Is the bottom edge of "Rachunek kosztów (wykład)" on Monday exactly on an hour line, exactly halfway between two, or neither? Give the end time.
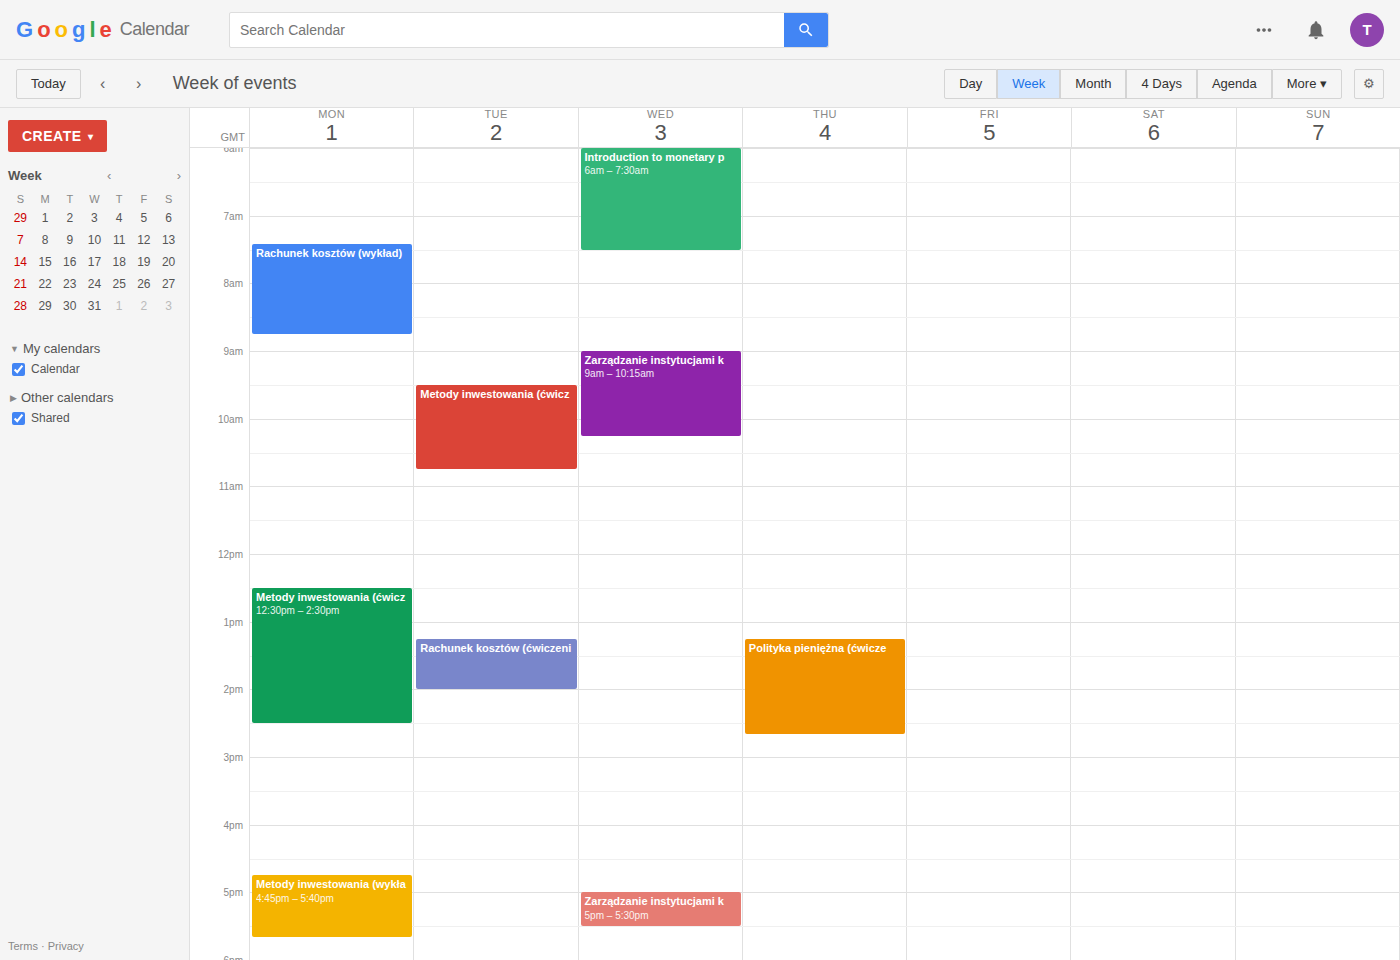
8:45 AM -- neither: three quarters of the way from the 8 AM line to the 9 AM line.